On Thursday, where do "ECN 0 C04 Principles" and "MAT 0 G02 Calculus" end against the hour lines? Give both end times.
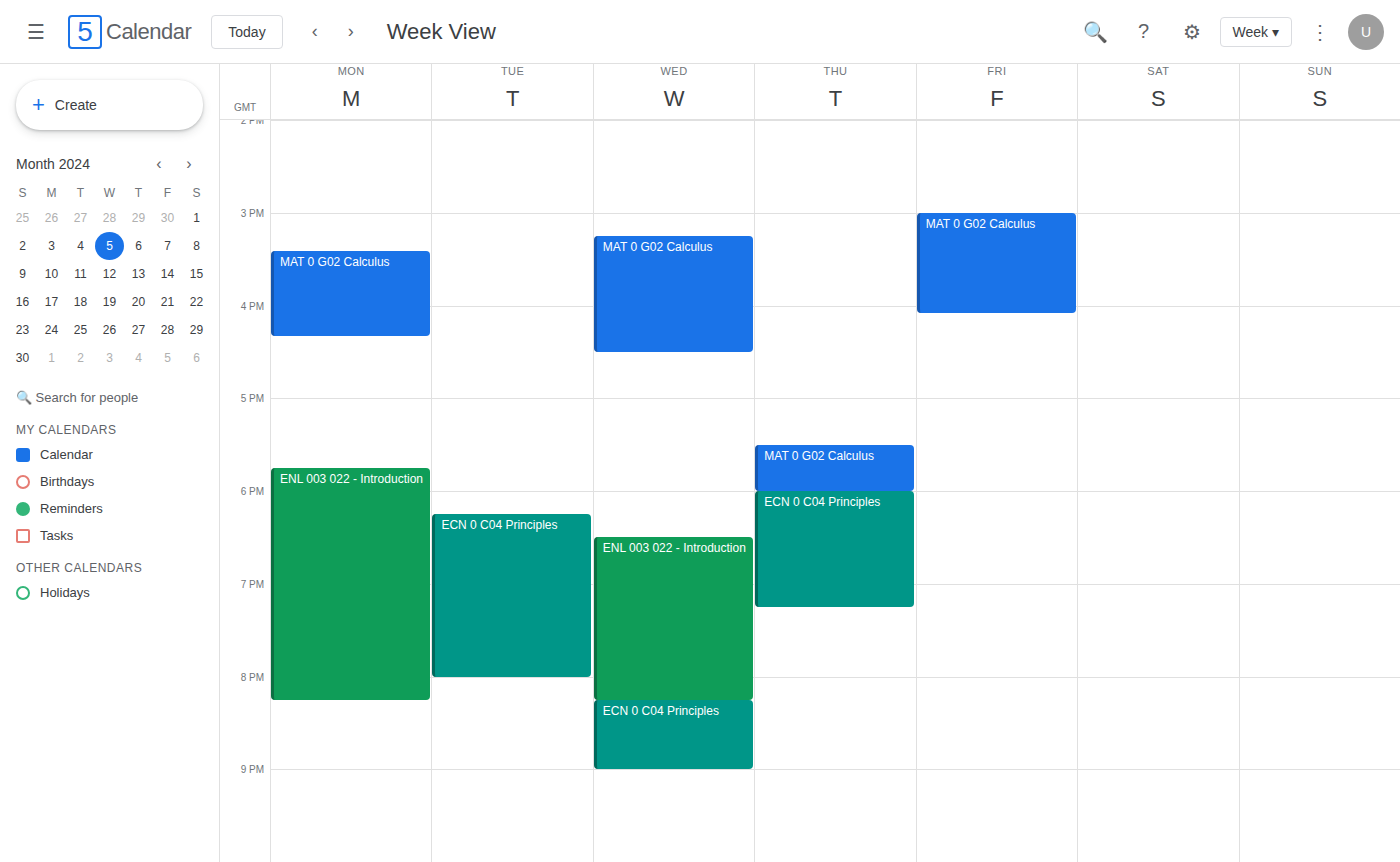
"ECN 0 C04 Principles": 7:15 PM, neither: a quarter of the way from the 7 PM line to the 8 PM line. "MAT 0 G02 Calculus": 6:00 PM, exactly on the 6 PM line.